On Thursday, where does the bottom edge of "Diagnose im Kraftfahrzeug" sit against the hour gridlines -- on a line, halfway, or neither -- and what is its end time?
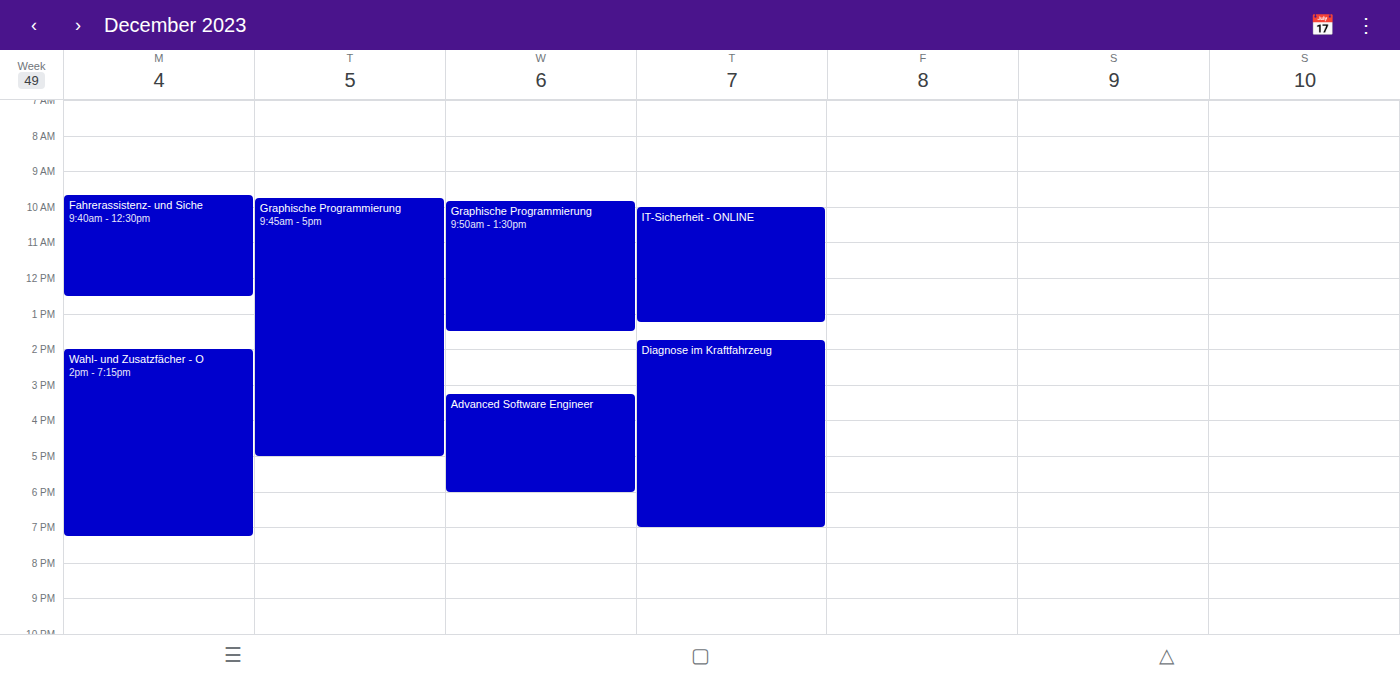
7:00 PM -- exactly on the 7 PM line.